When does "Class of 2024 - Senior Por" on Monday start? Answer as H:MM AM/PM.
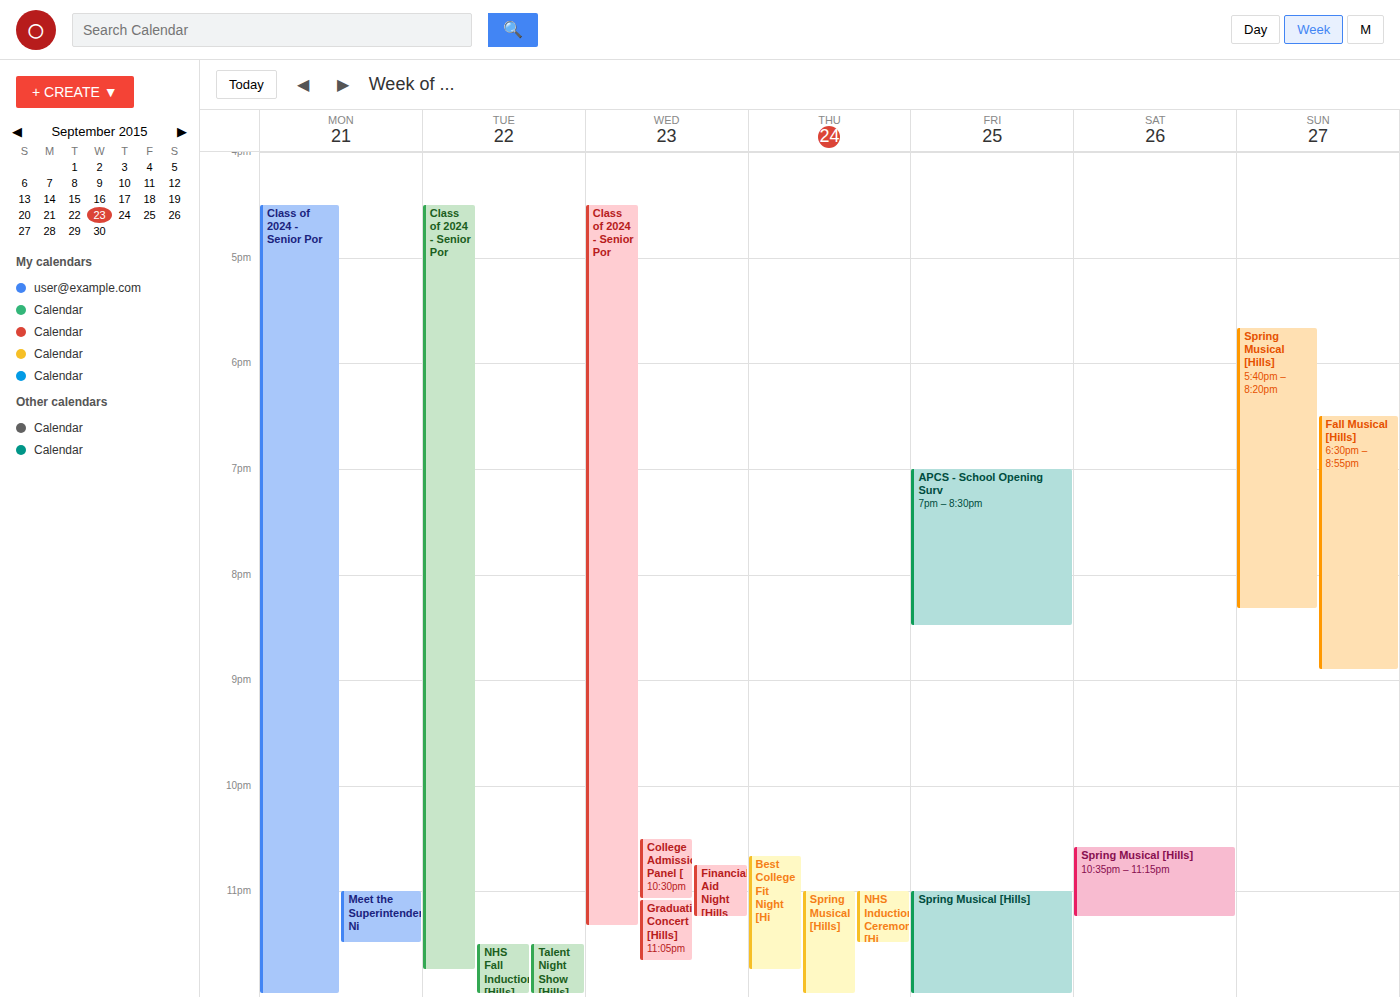
4:30 PM